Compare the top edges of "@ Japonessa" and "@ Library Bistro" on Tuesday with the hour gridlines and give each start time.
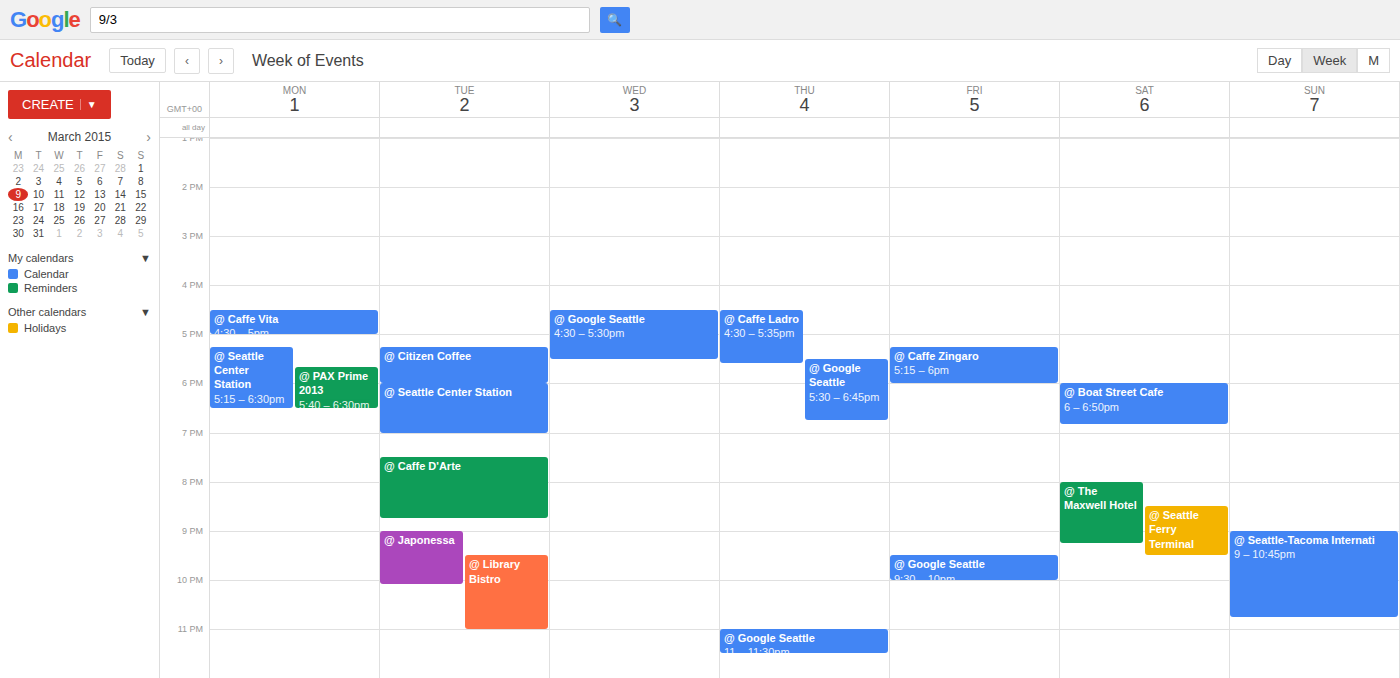
"@ Japonessa": 9:00 PM, exactly on the 9 PM line. "@ Library Bistro": 9:30 PM, halfway between the 9 PM and 10 PM lines.